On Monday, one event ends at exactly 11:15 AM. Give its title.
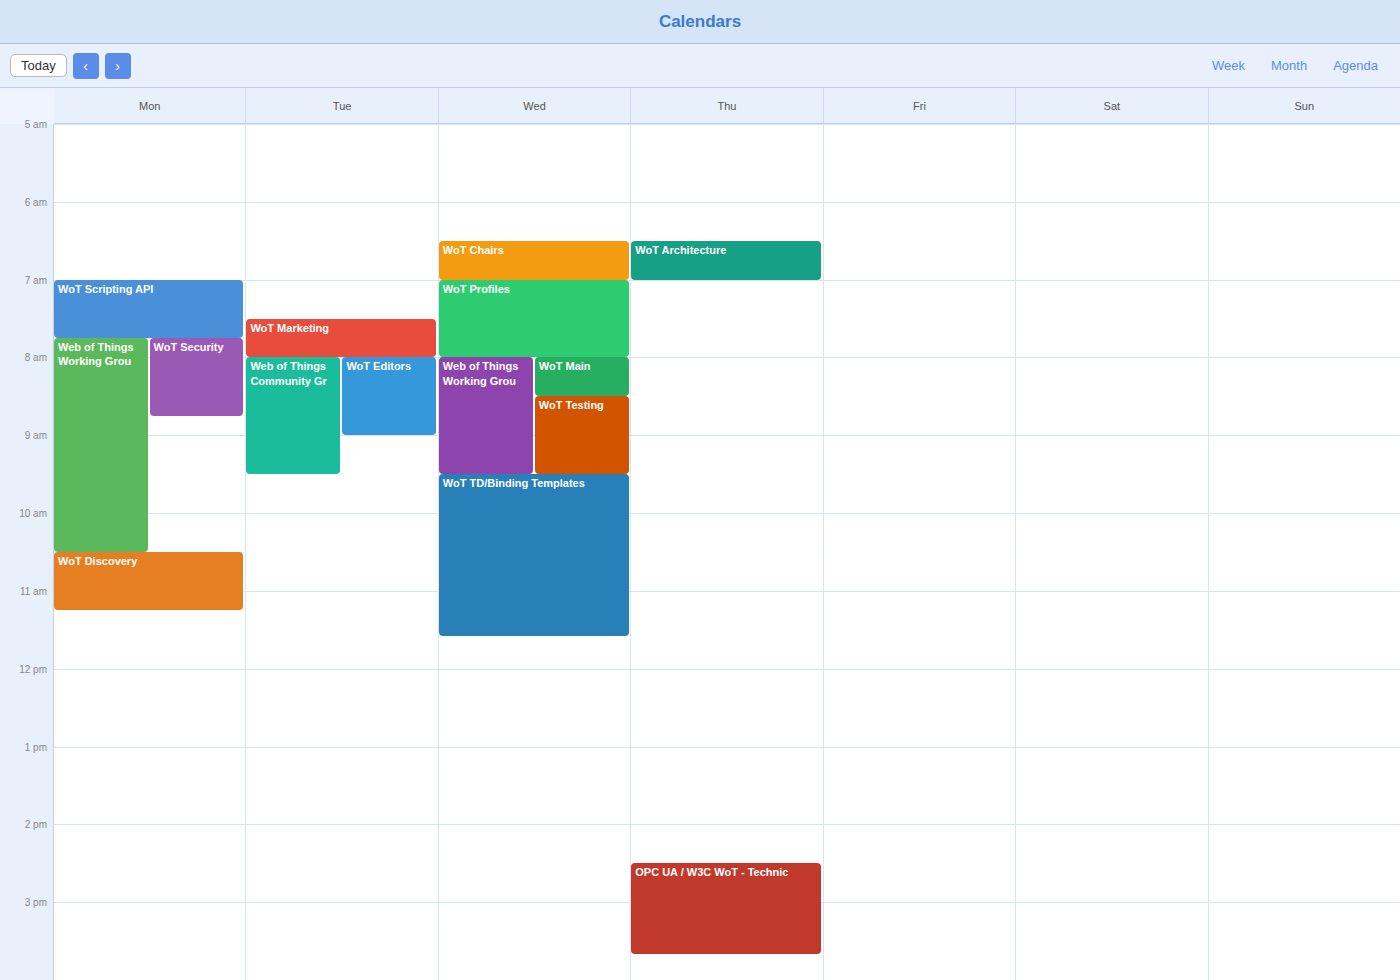
"WoT Discovery"